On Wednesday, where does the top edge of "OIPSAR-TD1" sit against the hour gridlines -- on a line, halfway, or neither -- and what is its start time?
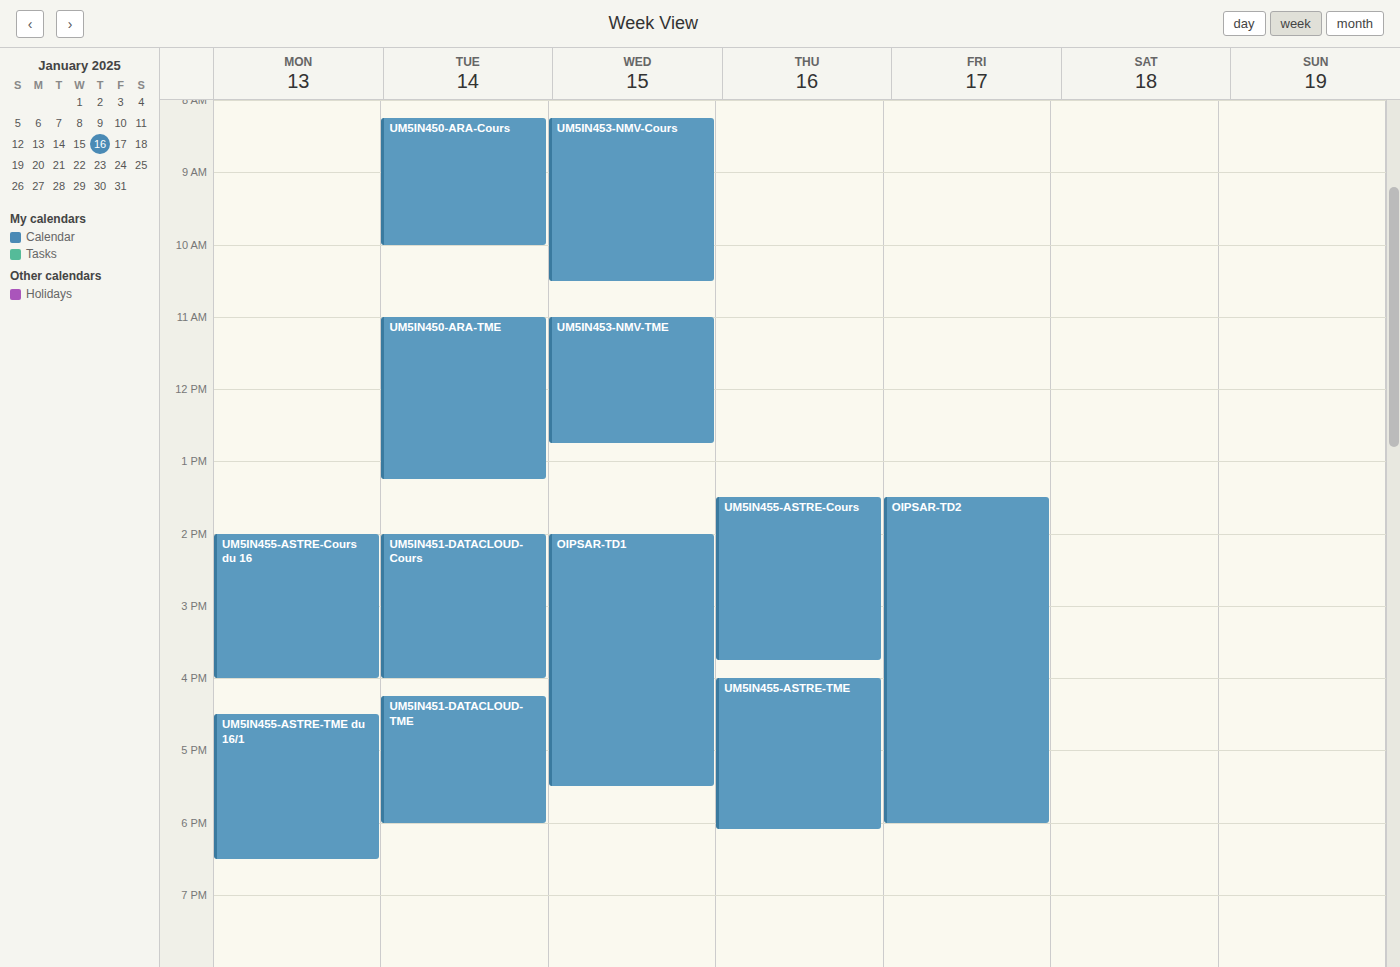
2:00 PM -- exactly on the 2 PM line.